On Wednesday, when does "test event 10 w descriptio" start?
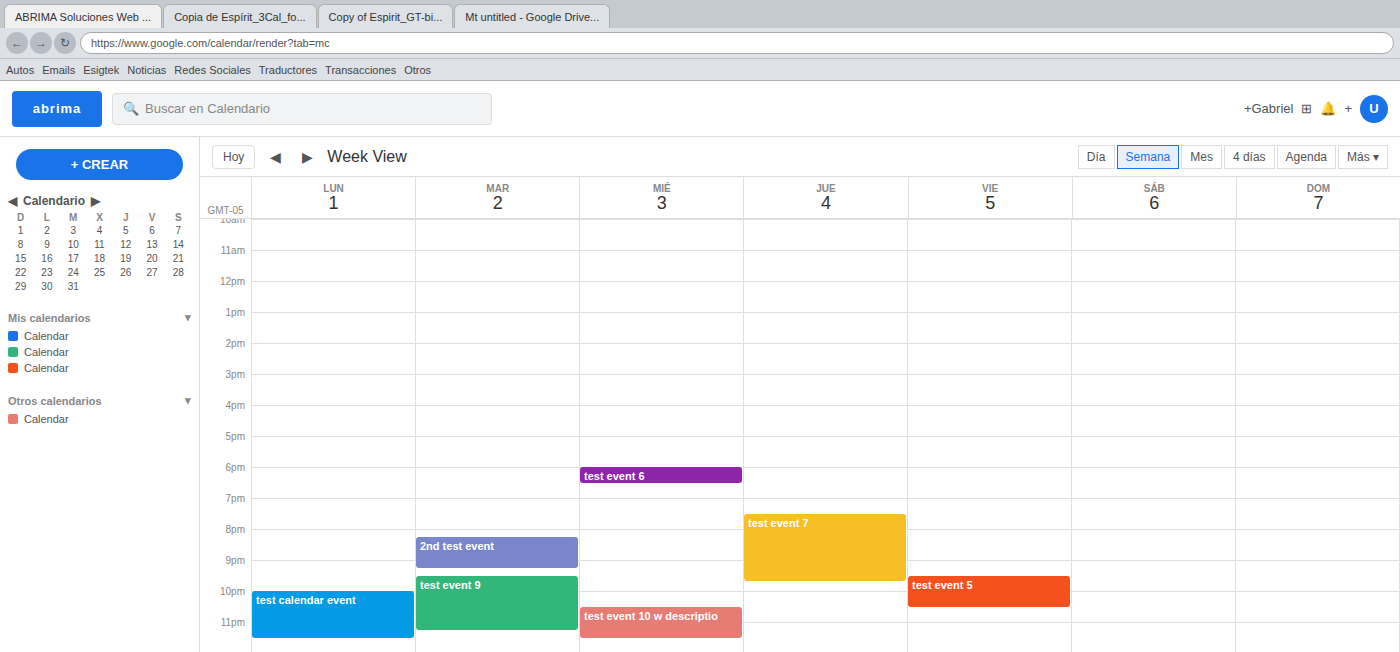
10:30 PM